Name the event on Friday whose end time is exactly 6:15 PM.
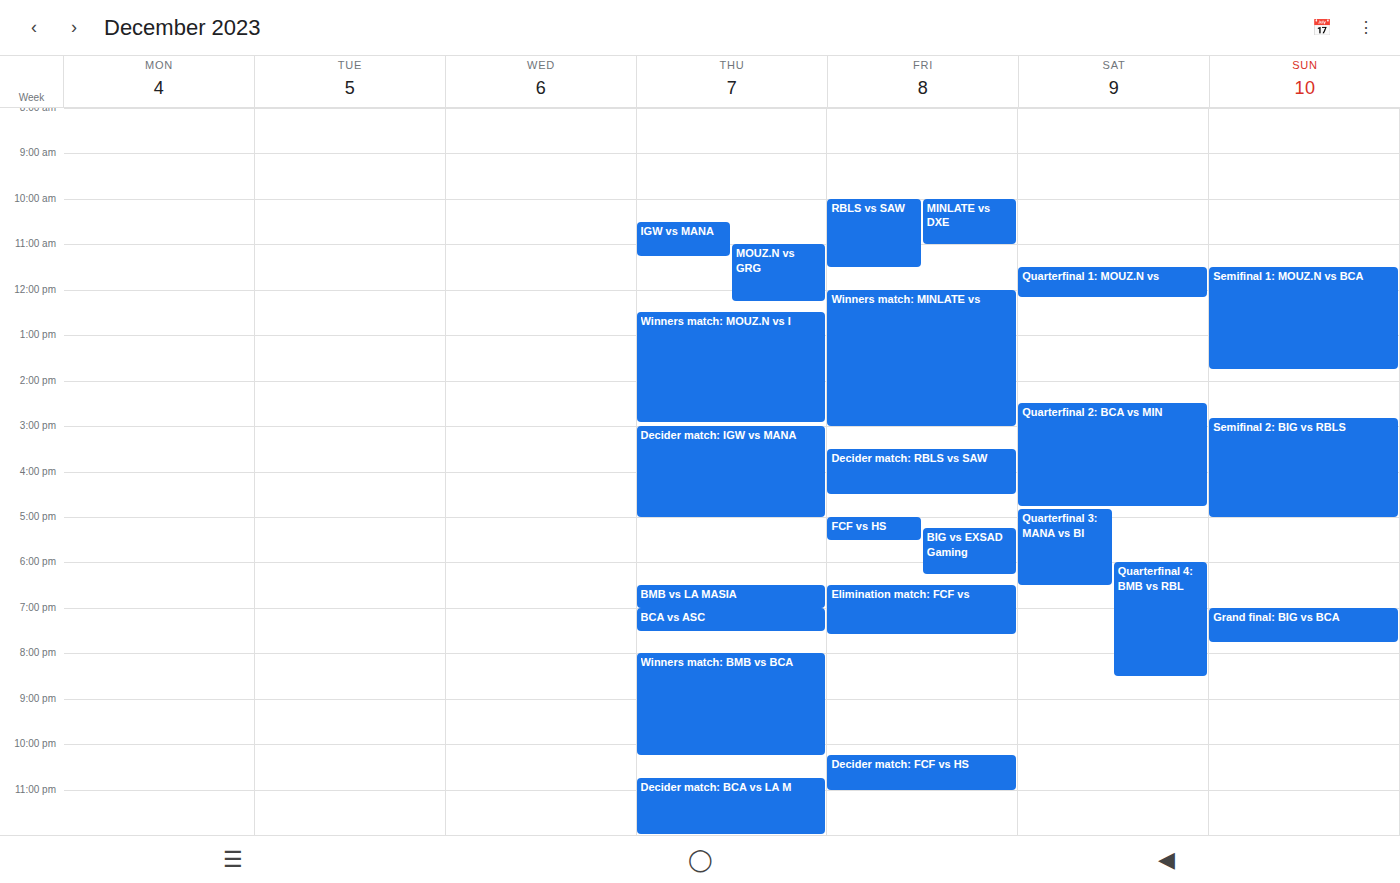
"BIG vs EXSAD Gaming"